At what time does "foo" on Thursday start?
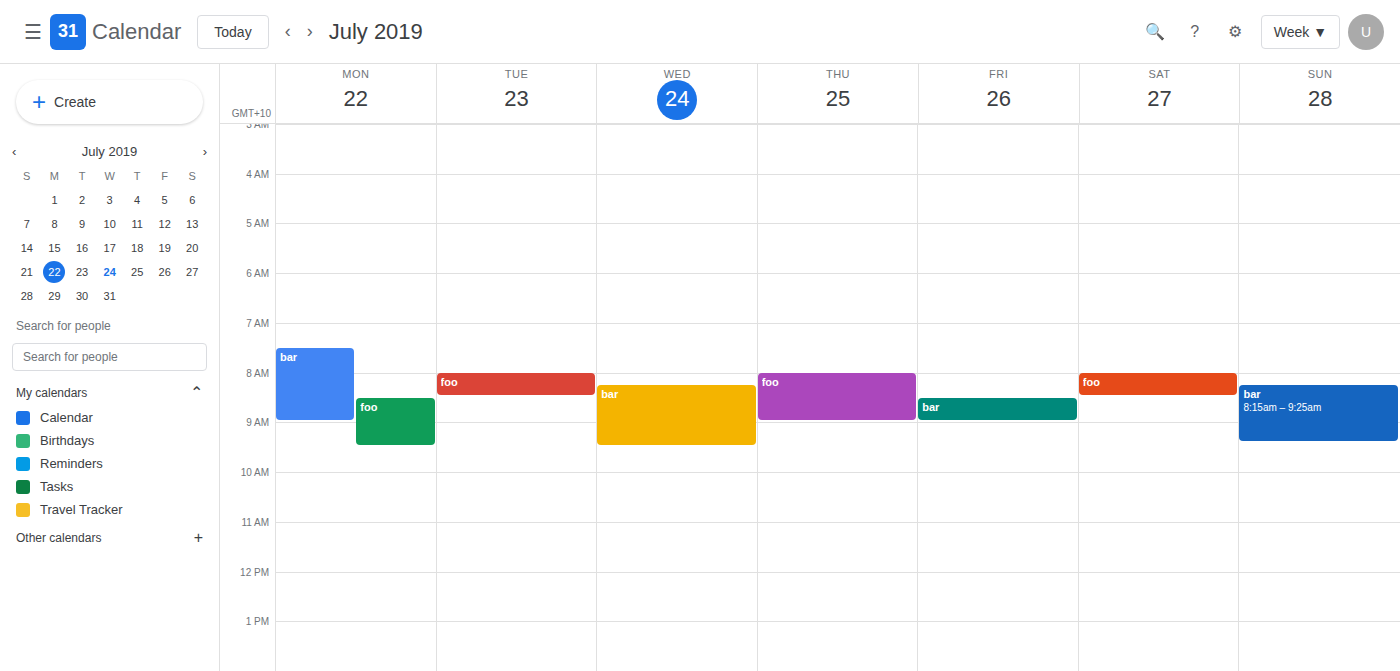
08:00